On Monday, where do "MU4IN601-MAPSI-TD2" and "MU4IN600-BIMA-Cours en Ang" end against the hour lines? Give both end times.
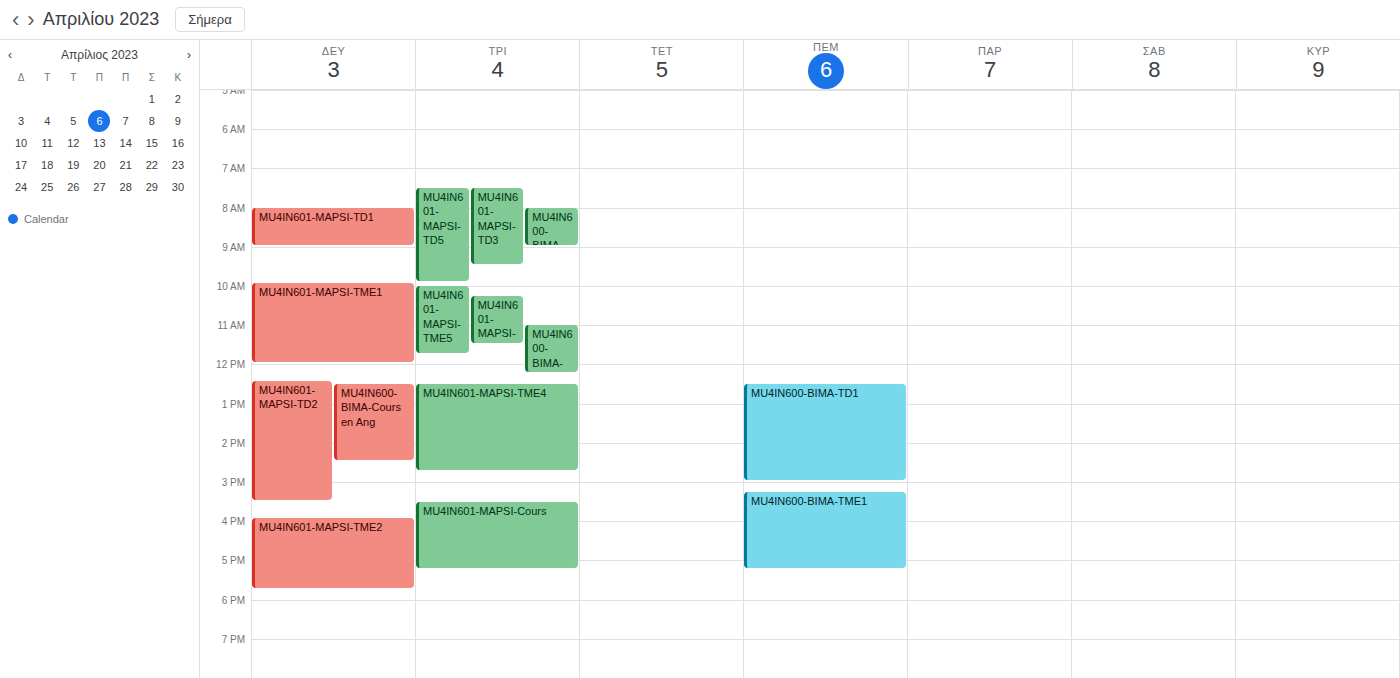
"MU4IN601-MAPSI-TD2": 3:30 PM, halfway between the 3 PM and 4 PM lines. "MU4IN600-BIMA-Cours en Ang": 2:30 PM, halfway between the 2 PM and 3 PM lines.